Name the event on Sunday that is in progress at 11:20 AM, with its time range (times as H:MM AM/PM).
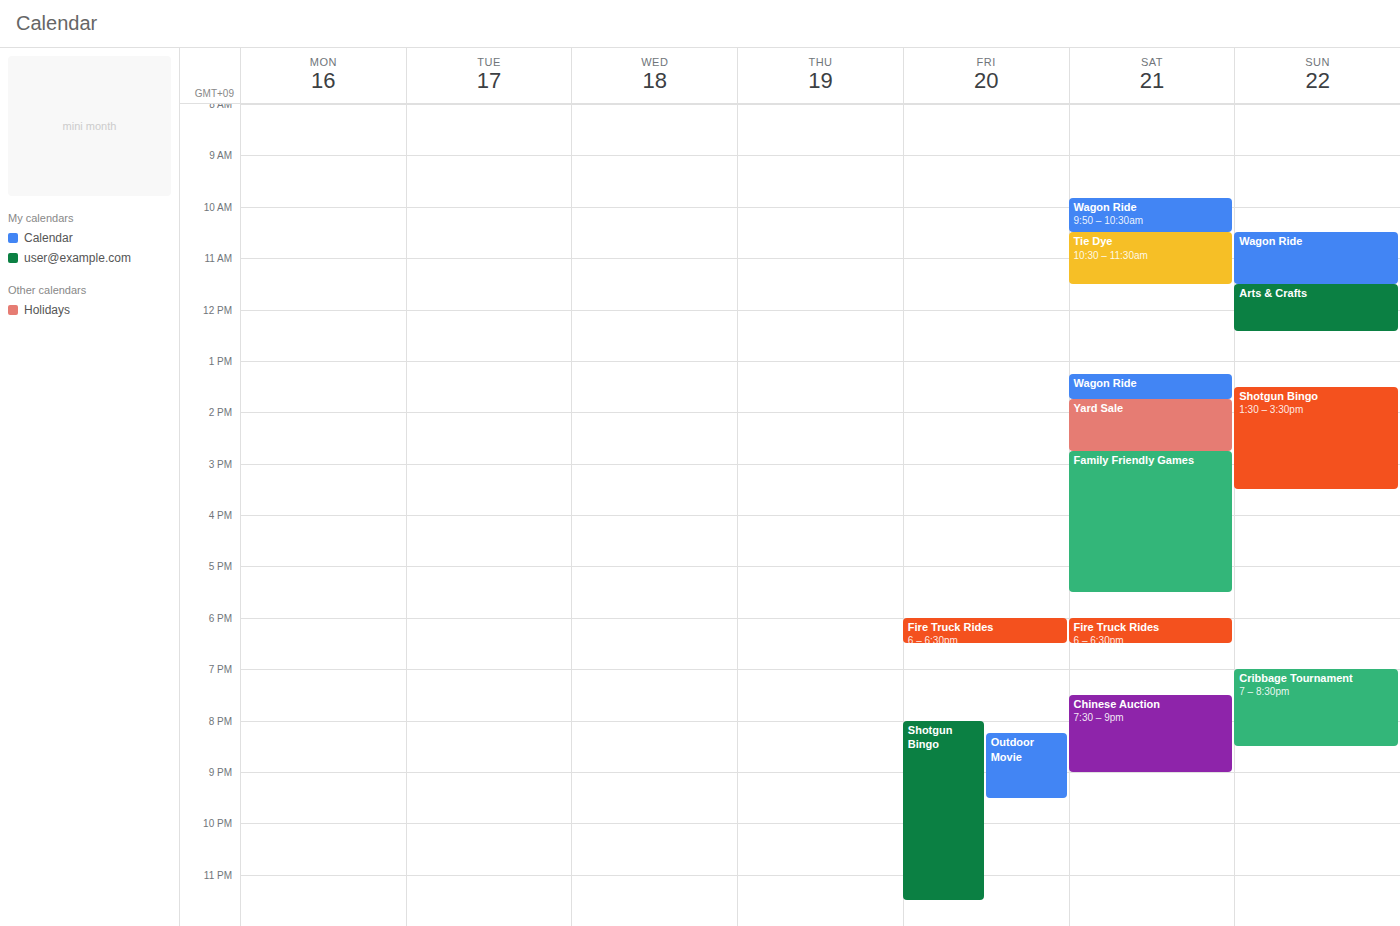
"Wagon Ride", 10:30 AM to 11:30 AM